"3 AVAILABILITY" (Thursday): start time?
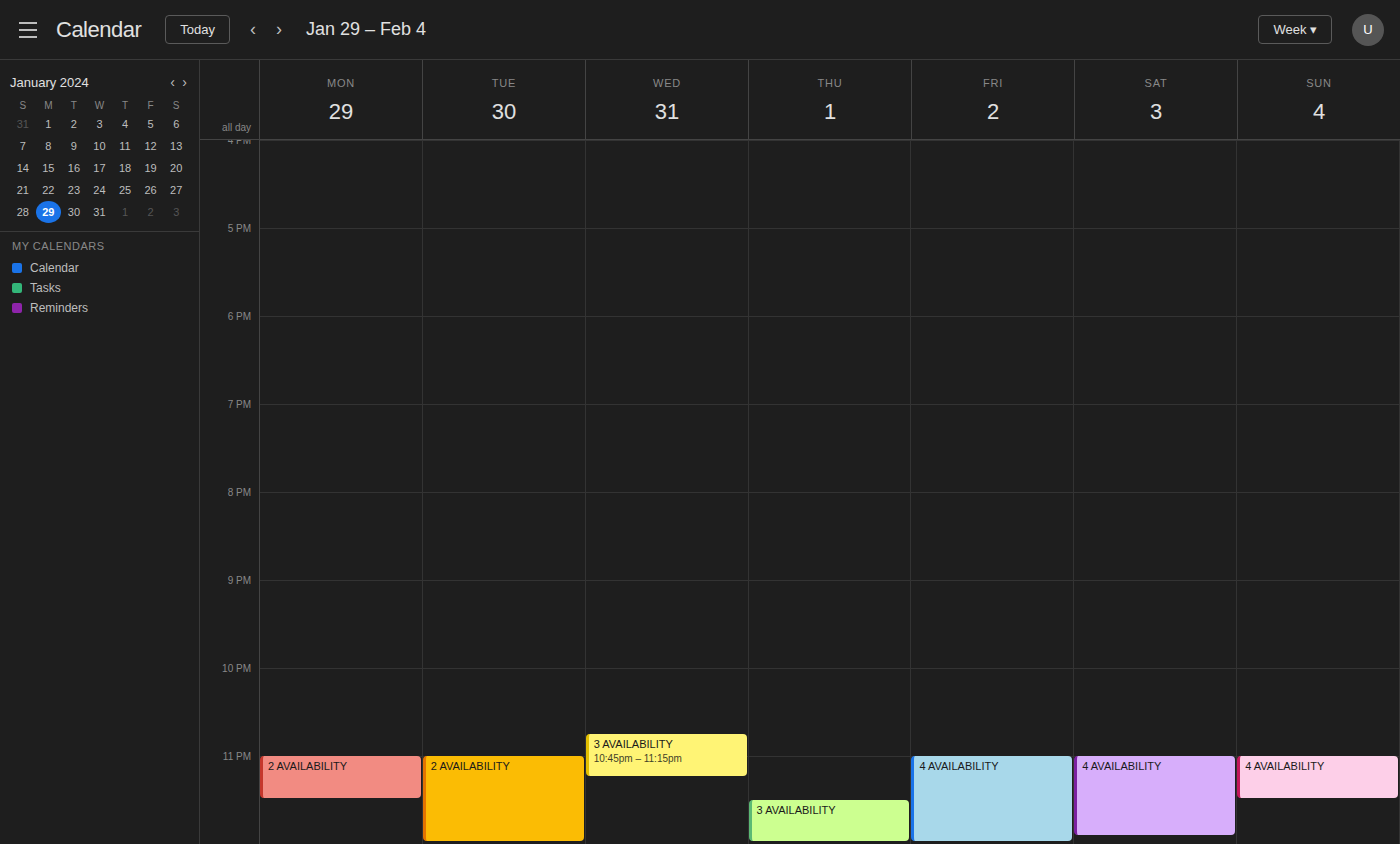
23:30